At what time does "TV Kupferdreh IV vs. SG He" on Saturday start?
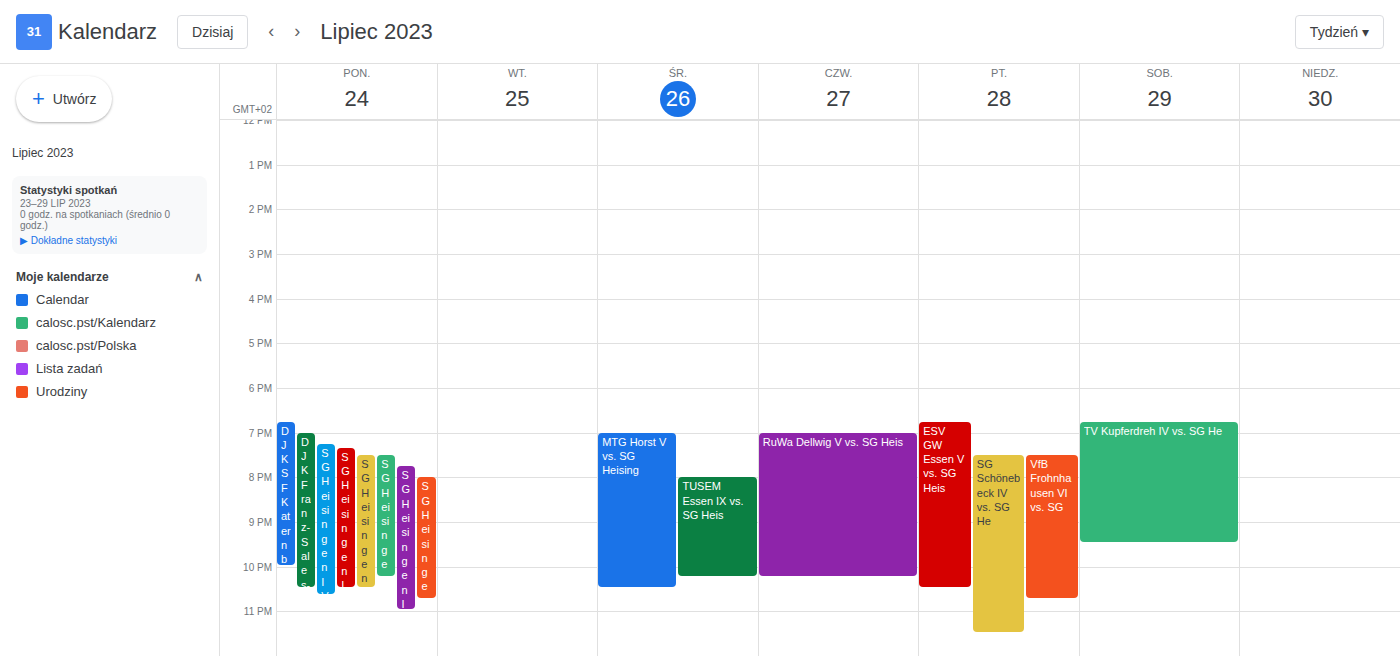
6:45 PM